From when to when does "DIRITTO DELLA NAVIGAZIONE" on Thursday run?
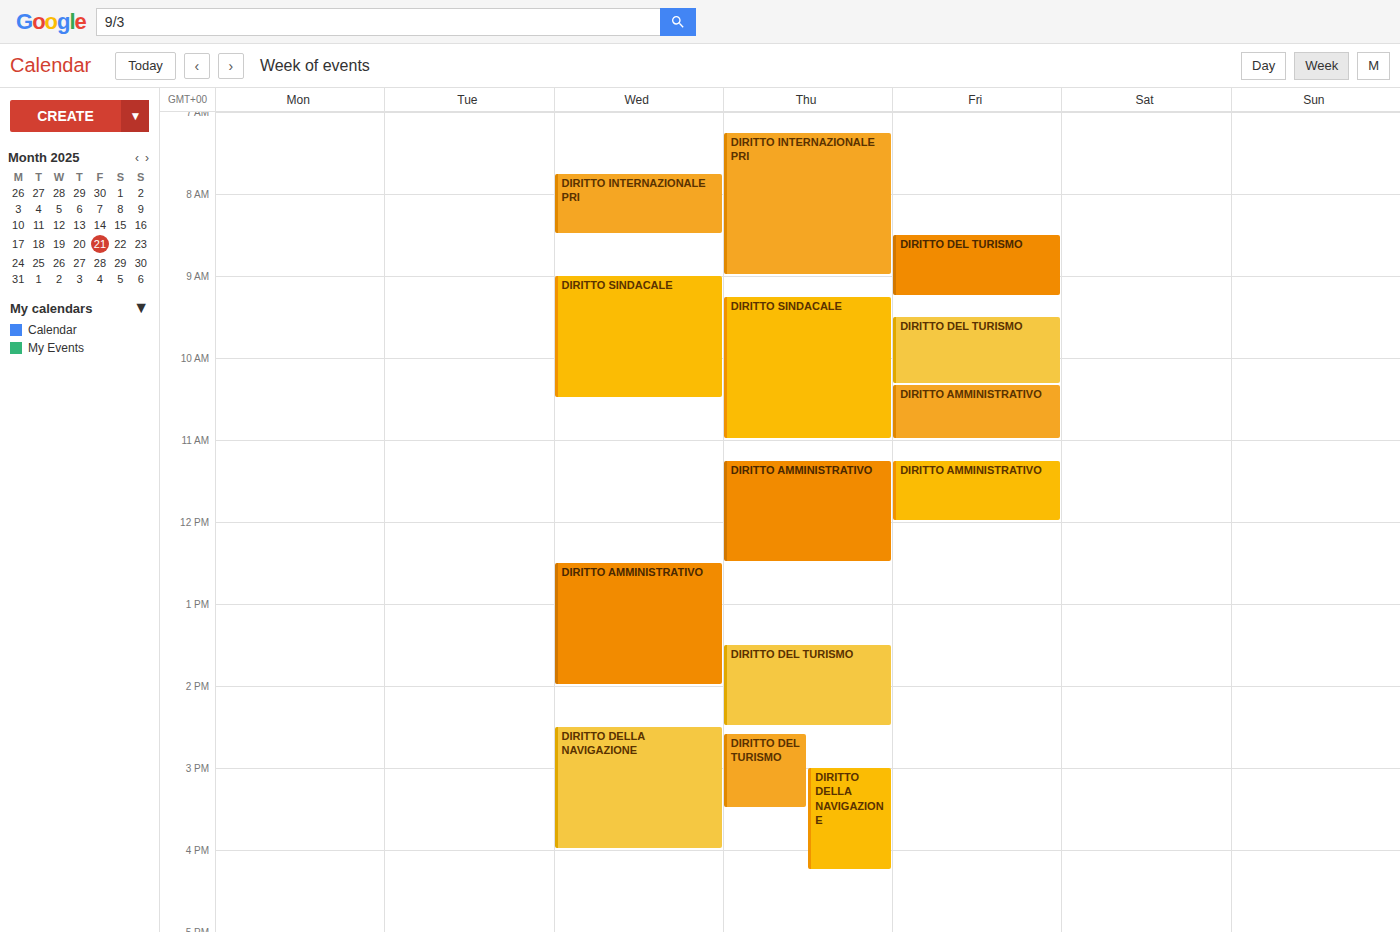
15:00 to 16:15